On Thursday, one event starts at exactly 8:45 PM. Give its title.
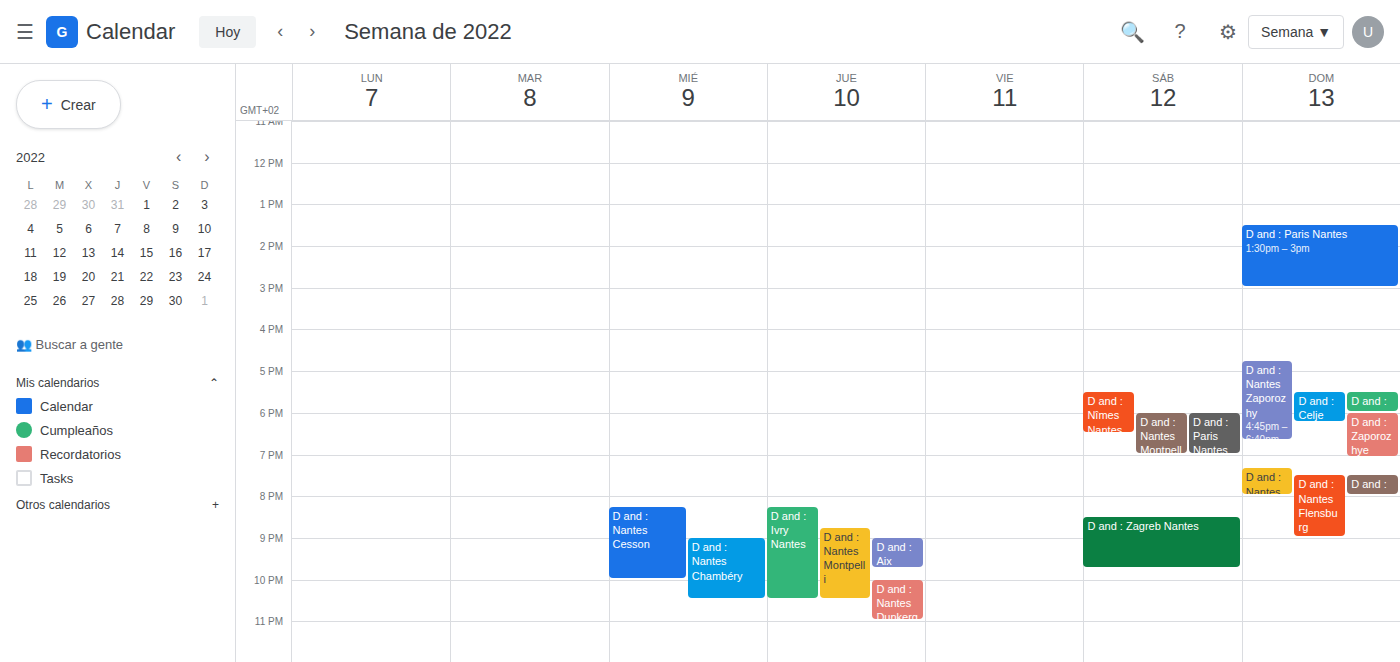
"D and : Nantes Montpelli"